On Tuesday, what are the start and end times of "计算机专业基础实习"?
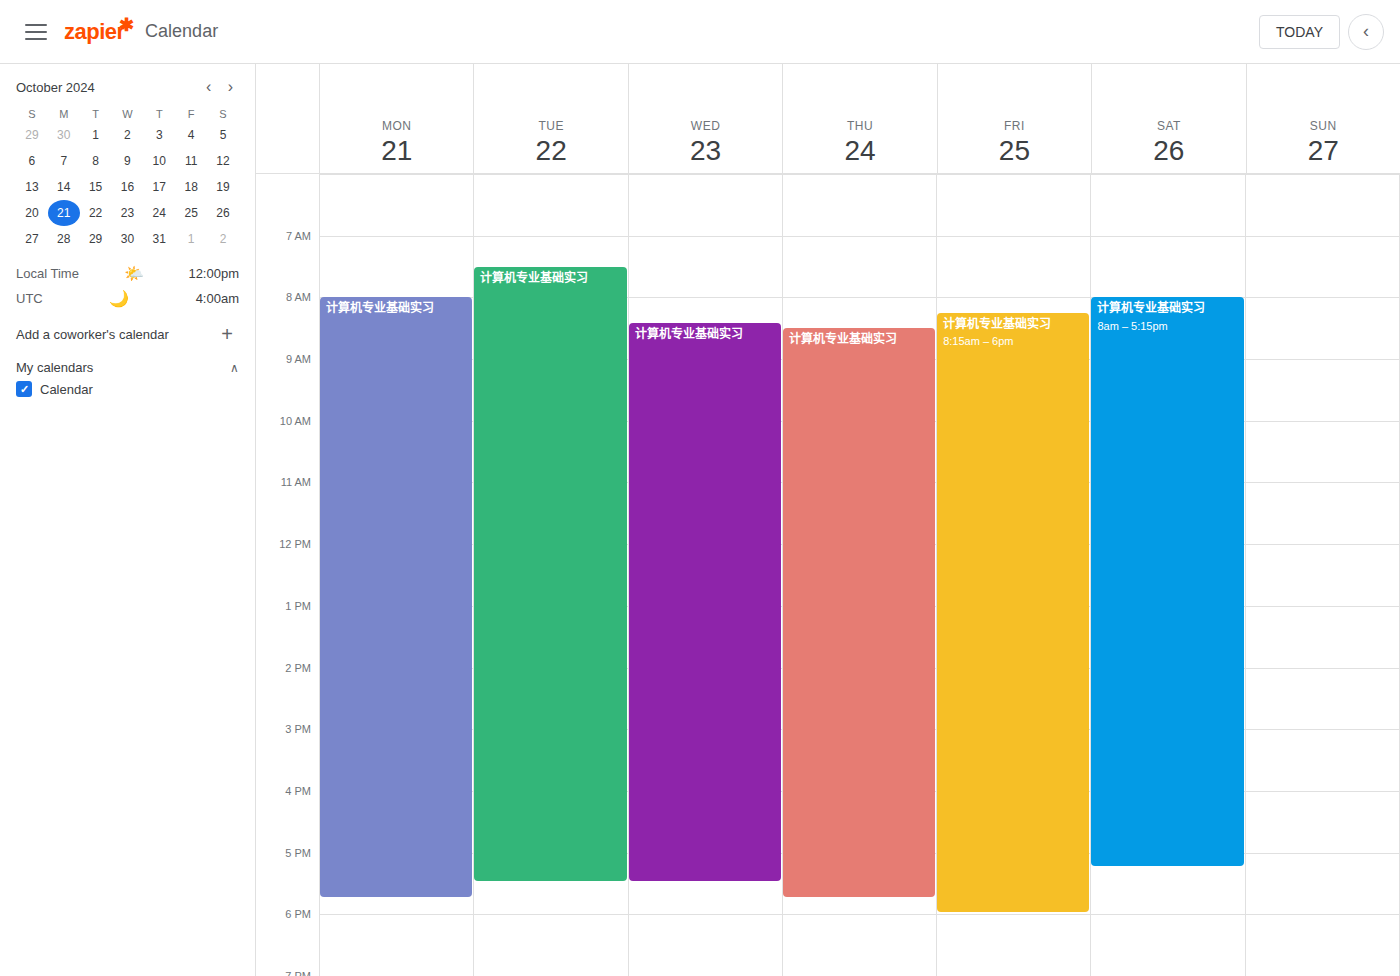
7:30 AM to 5:30 PM